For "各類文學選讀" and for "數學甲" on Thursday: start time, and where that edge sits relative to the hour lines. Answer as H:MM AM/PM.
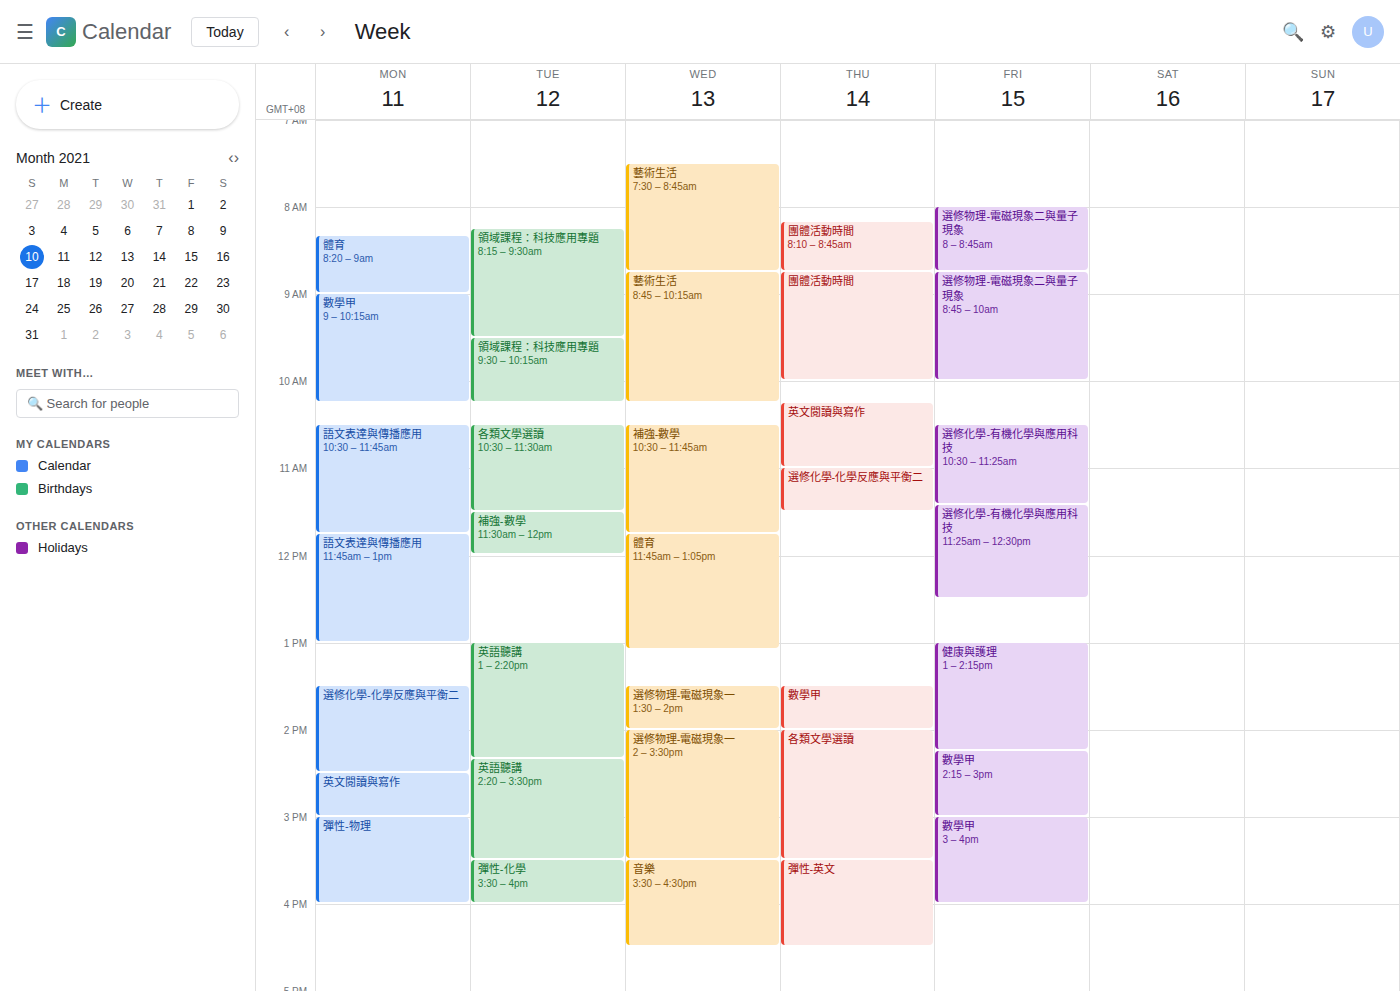
"各類文學選讀": 2:00 PM, exactly on the 2 PM line. "數學甲": 1:30 PM, halfway between the 1 PM and 2 PM lines.